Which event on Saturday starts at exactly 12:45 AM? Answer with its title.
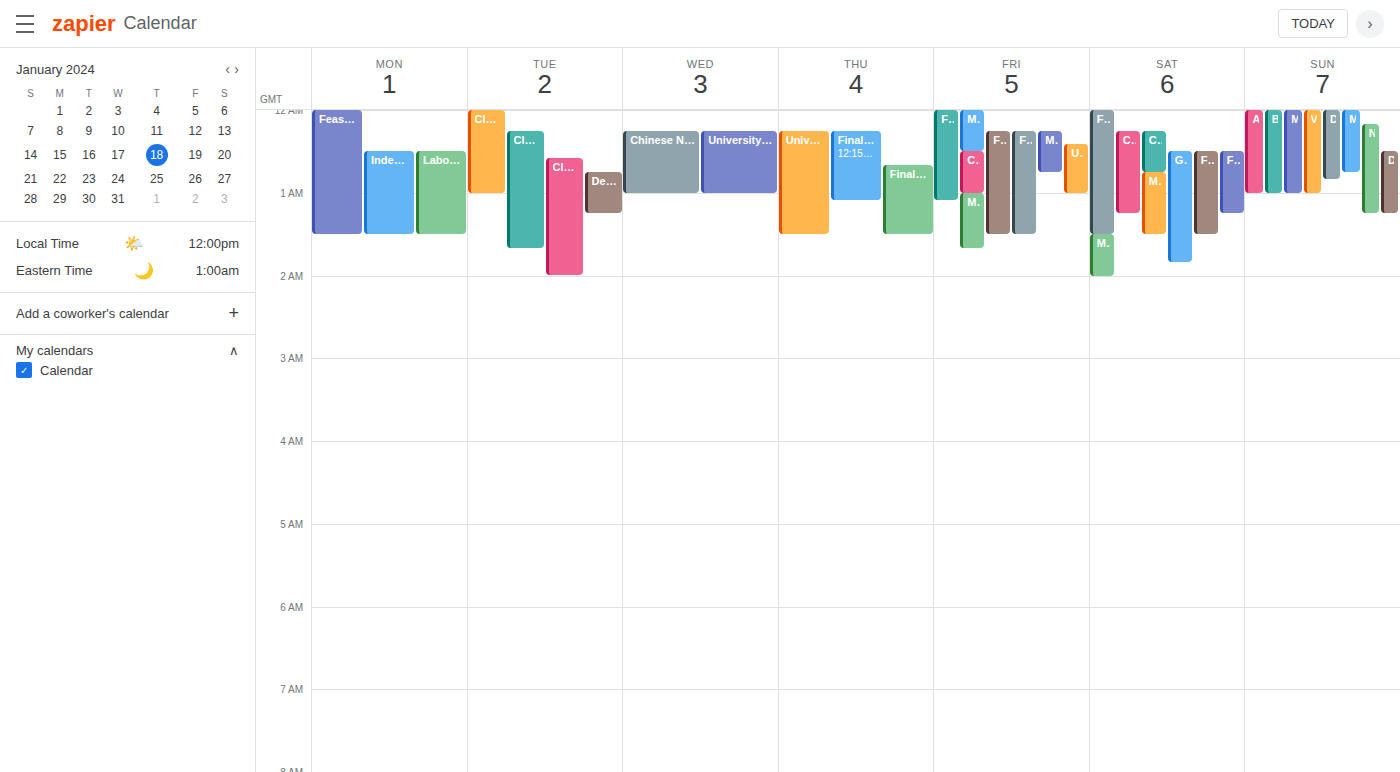
"Midterm Examinations(Clust"